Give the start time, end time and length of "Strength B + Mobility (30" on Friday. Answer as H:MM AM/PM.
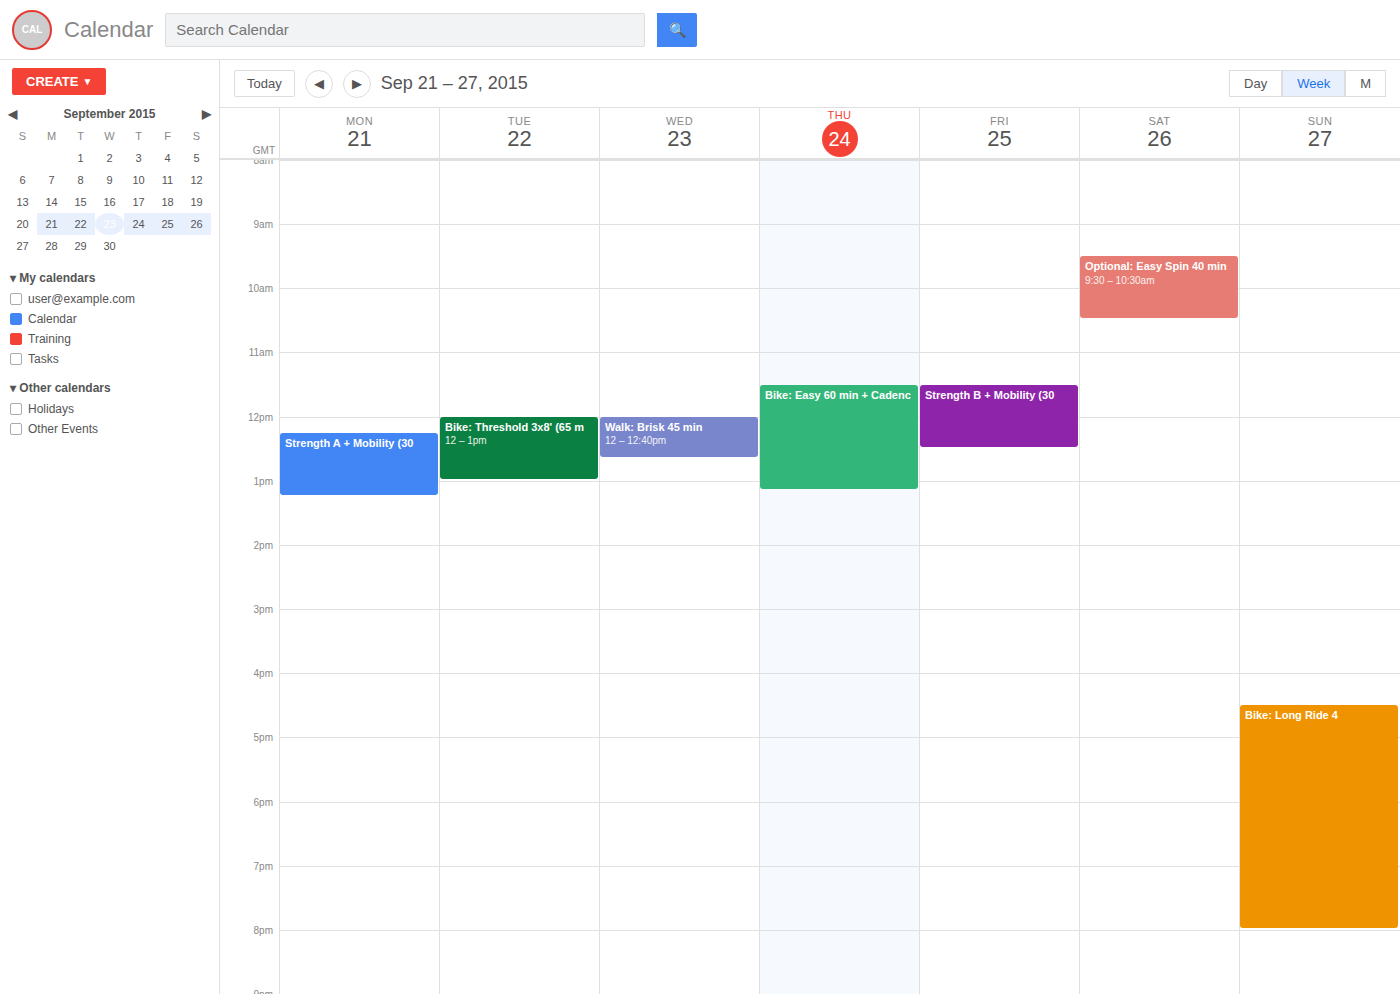
11:30 AM to 12:30 PM, 1 hour